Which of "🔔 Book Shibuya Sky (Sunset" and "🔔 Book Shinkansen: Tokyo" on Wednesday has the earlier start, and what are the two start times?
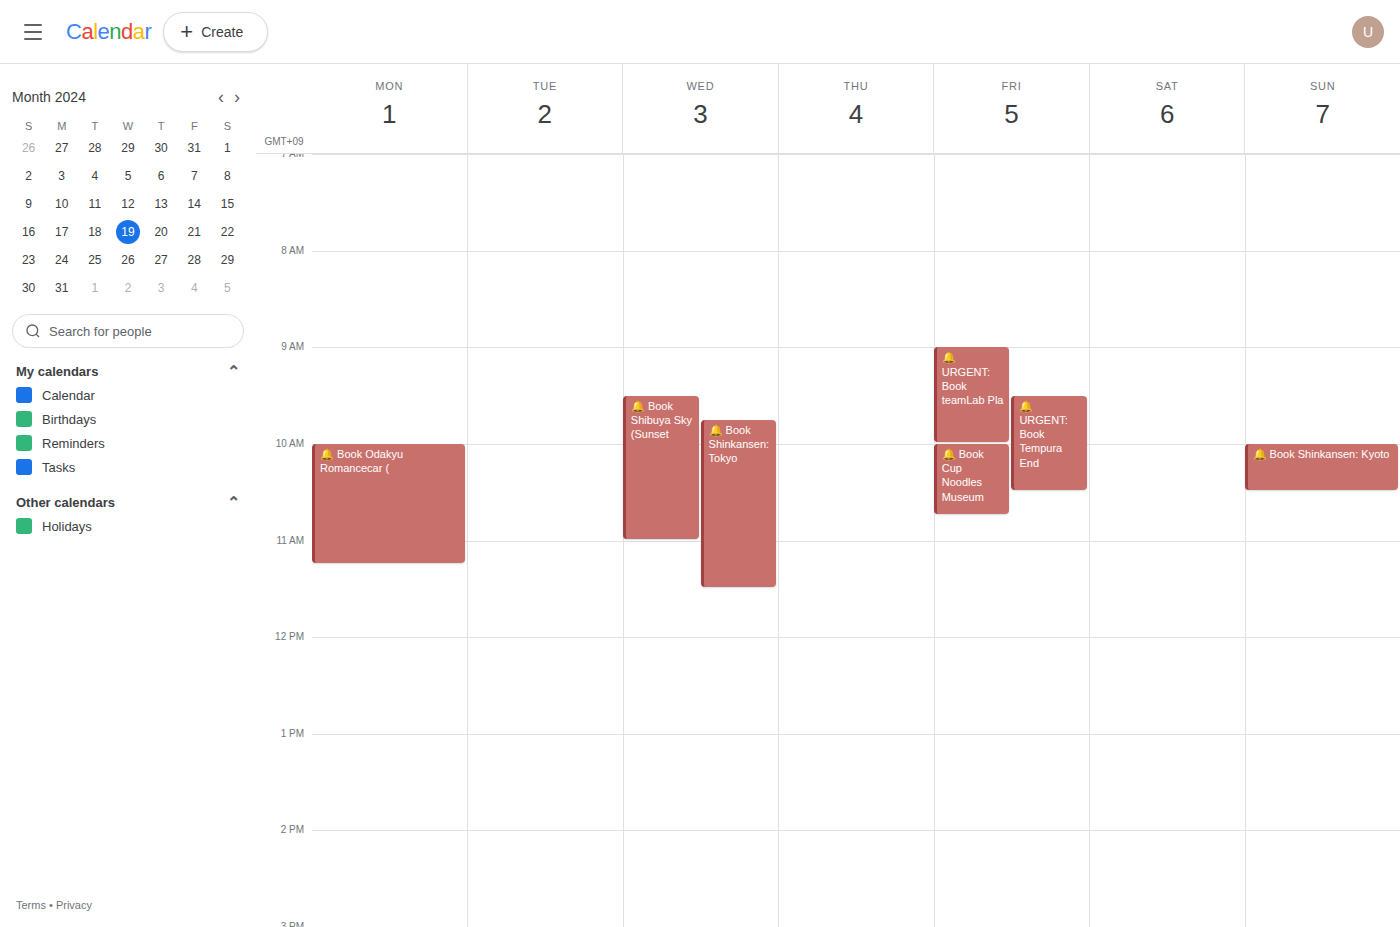
"🔔 Book Shibuya Sky (Sunset" 9:30 AM; "🔔 Book Shinkansen: Tokyo" 9:45 AM.